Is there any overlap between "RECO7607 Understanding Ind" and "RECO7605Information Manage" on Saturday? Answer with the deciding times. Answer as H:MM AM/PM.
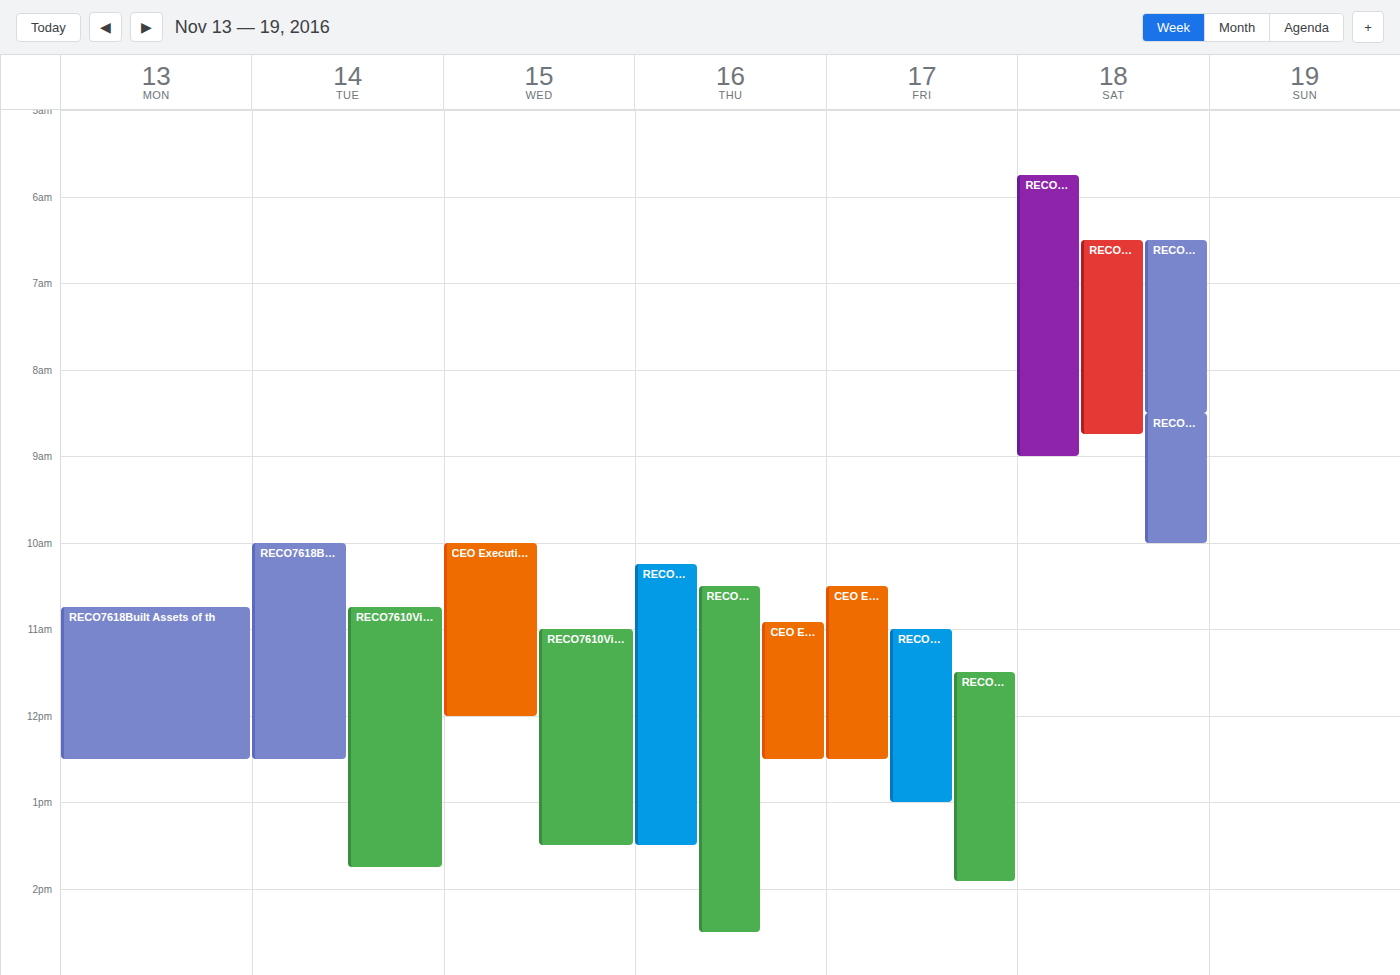
"RECO7607 Understanding Ind" runs 6:30 AM to 8:45 AM, inside "RECO7605Information Manage" -- they overlap.